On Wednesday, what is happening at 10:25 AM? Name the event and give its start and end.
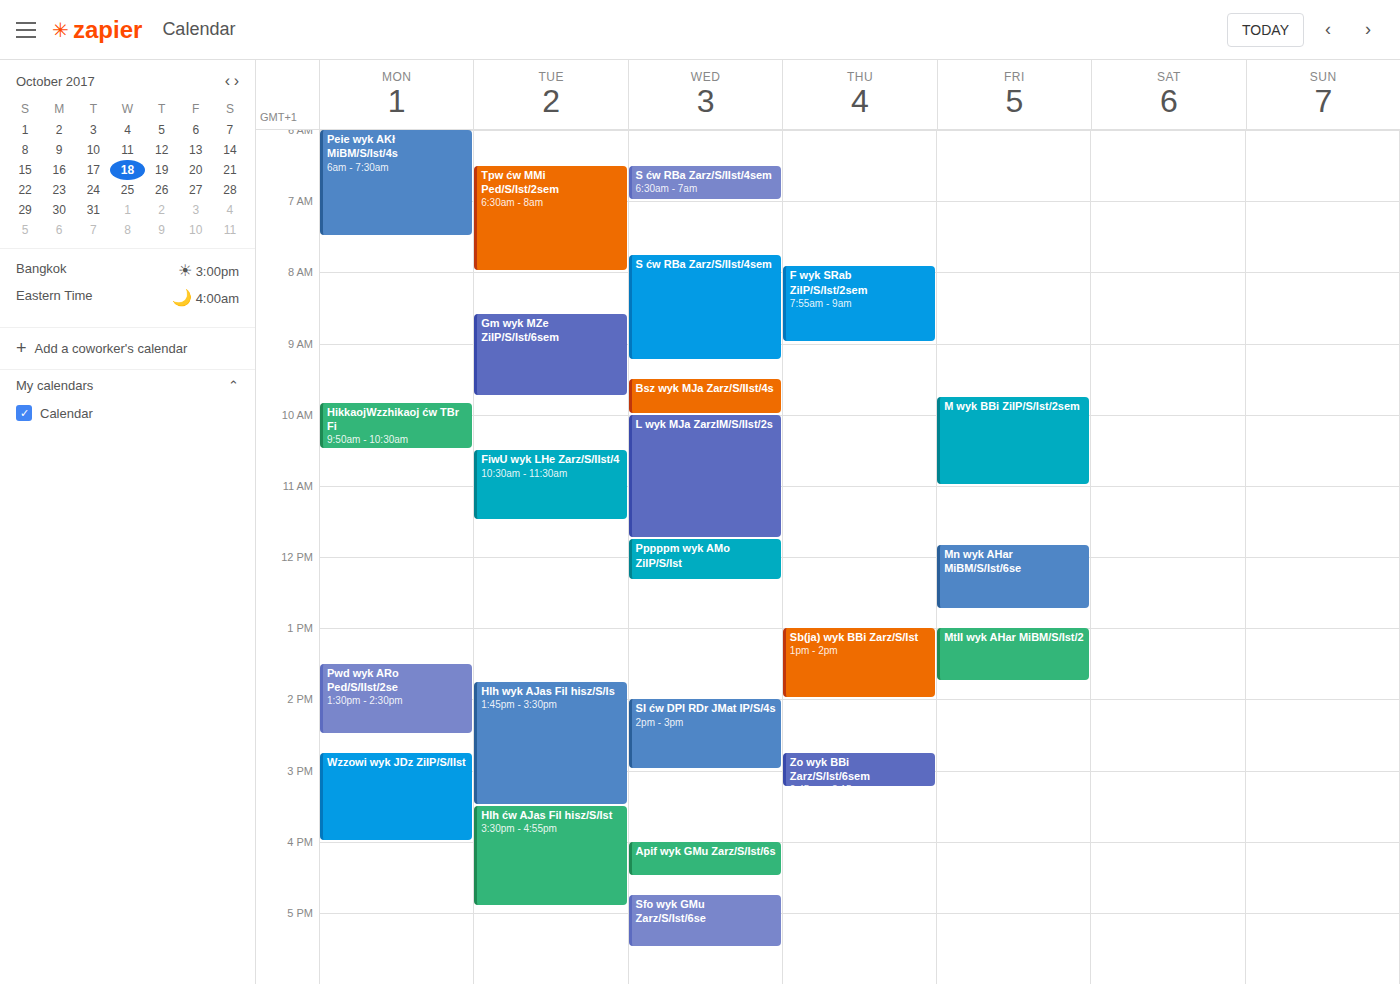
"L wyk MJa ZarzIM/S/IIst/2s", 10:00 AM to 11:45 AM